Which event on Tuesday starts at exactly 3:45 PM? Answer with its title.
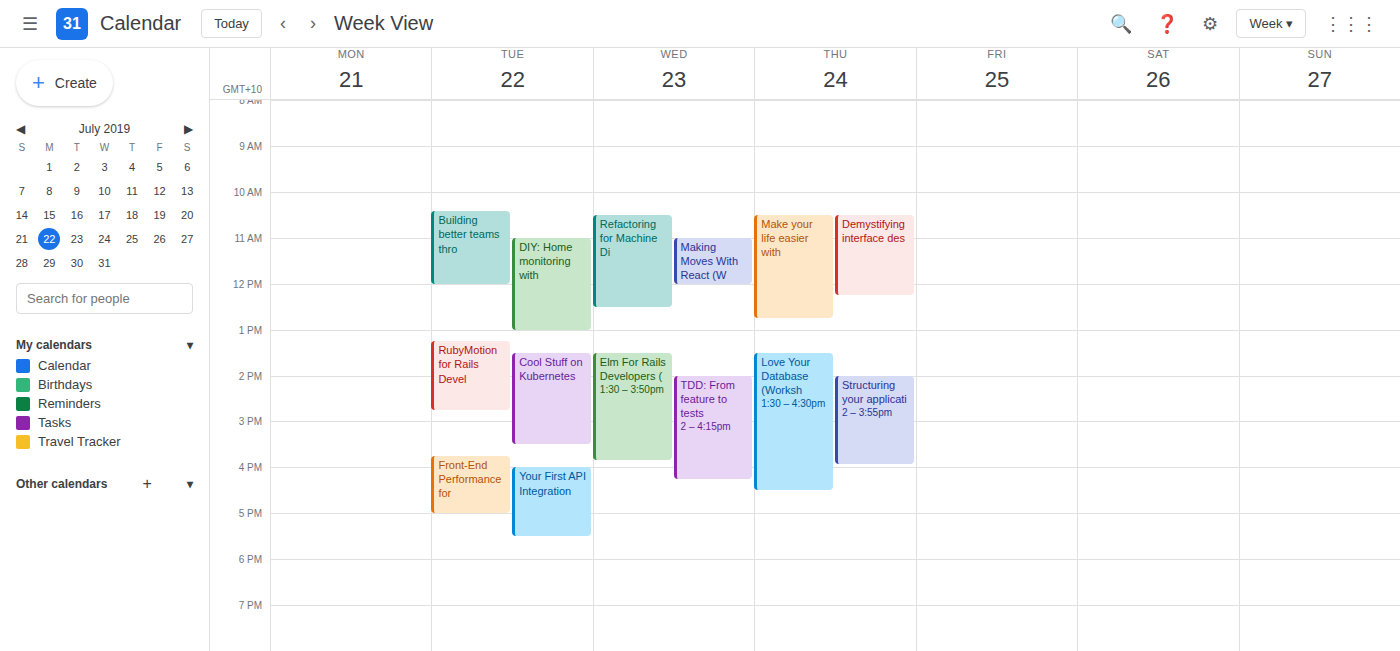
"Front-End Performance for"